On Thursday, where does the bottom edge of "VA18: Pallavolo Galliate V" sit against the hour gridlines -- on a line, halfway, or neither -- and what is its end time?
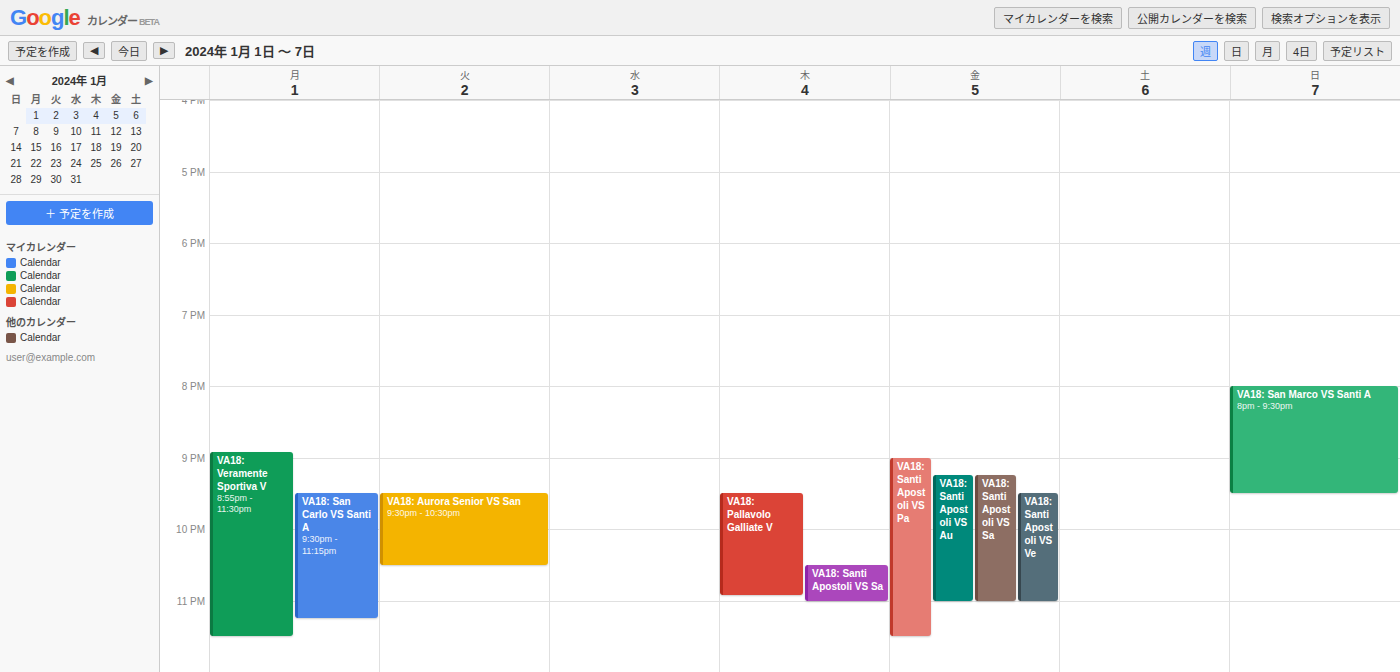
10:55 PM -- neither: 55 minutes below the 10 PM line and 5 minutes above the 11 PM line.